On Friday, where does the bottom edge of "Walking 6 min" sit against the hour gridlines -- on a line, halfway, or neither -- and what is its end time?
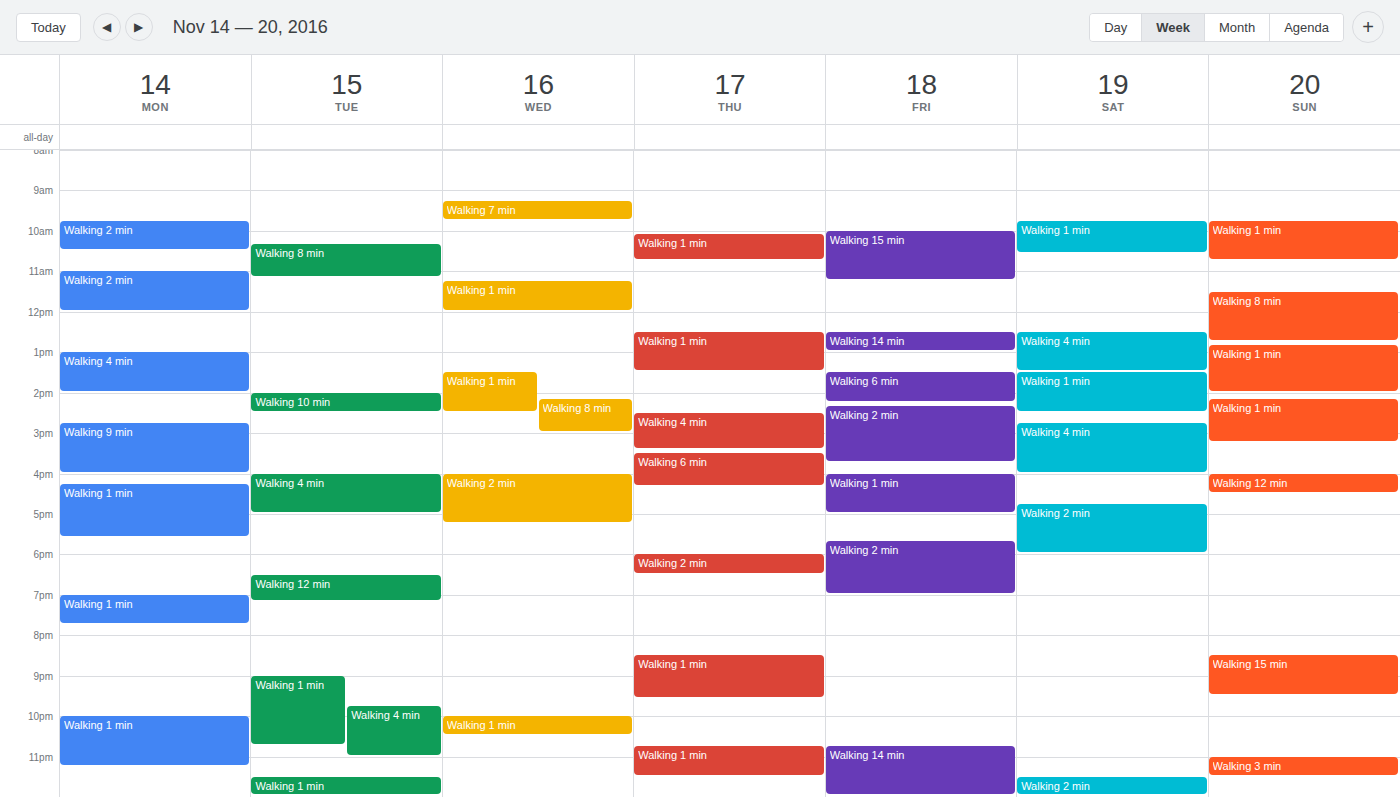
2:15 PM -- neither: a quarter of the way from the 2 PM line to the 3 PM line.